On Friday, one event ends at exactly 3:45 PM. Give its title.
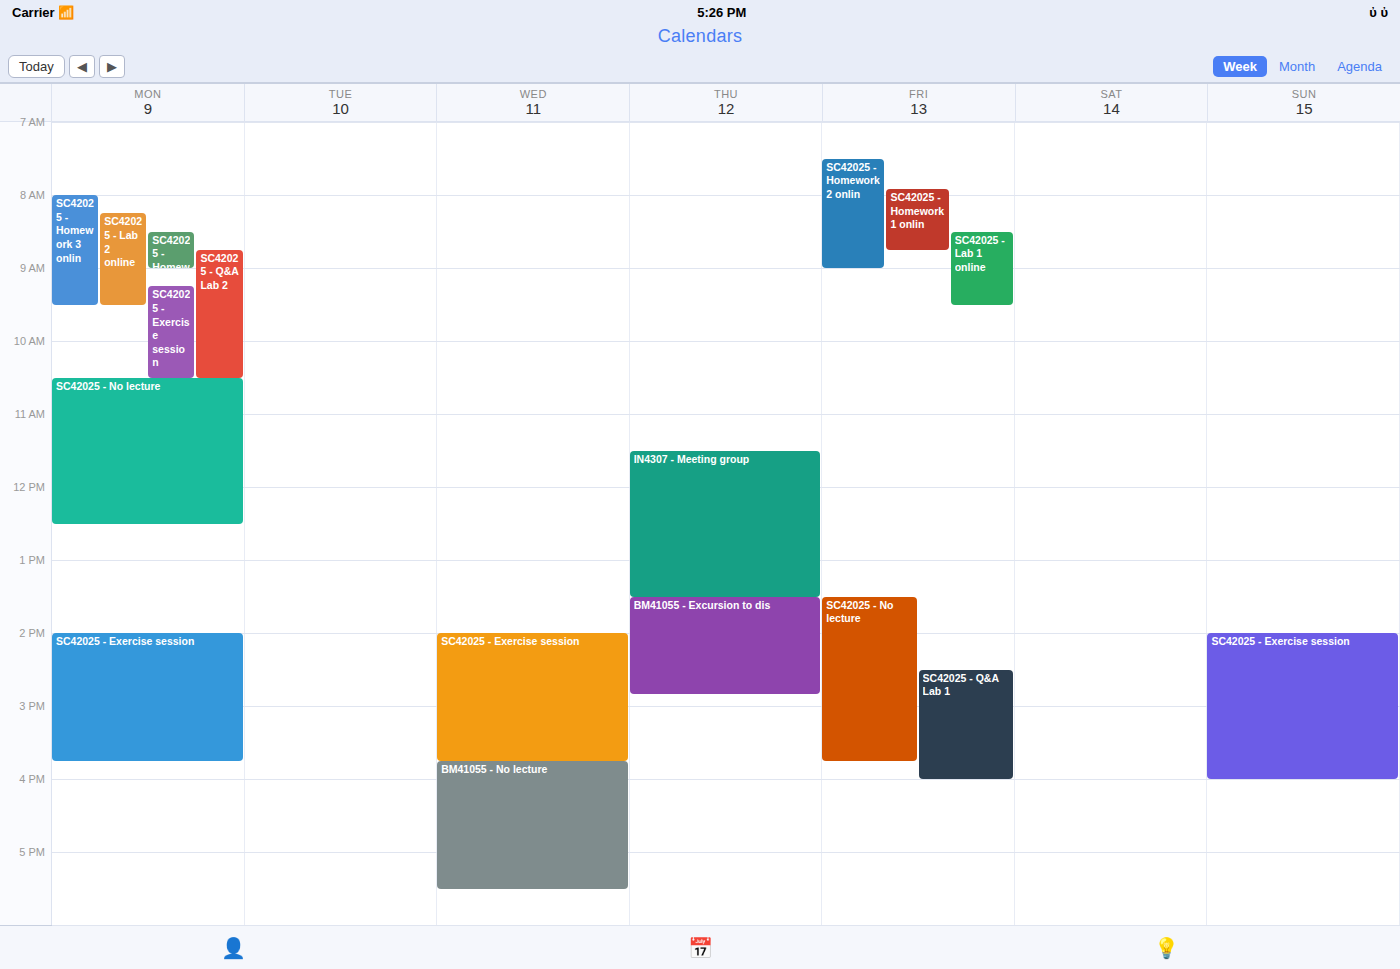
"SC42025 - No lecture"